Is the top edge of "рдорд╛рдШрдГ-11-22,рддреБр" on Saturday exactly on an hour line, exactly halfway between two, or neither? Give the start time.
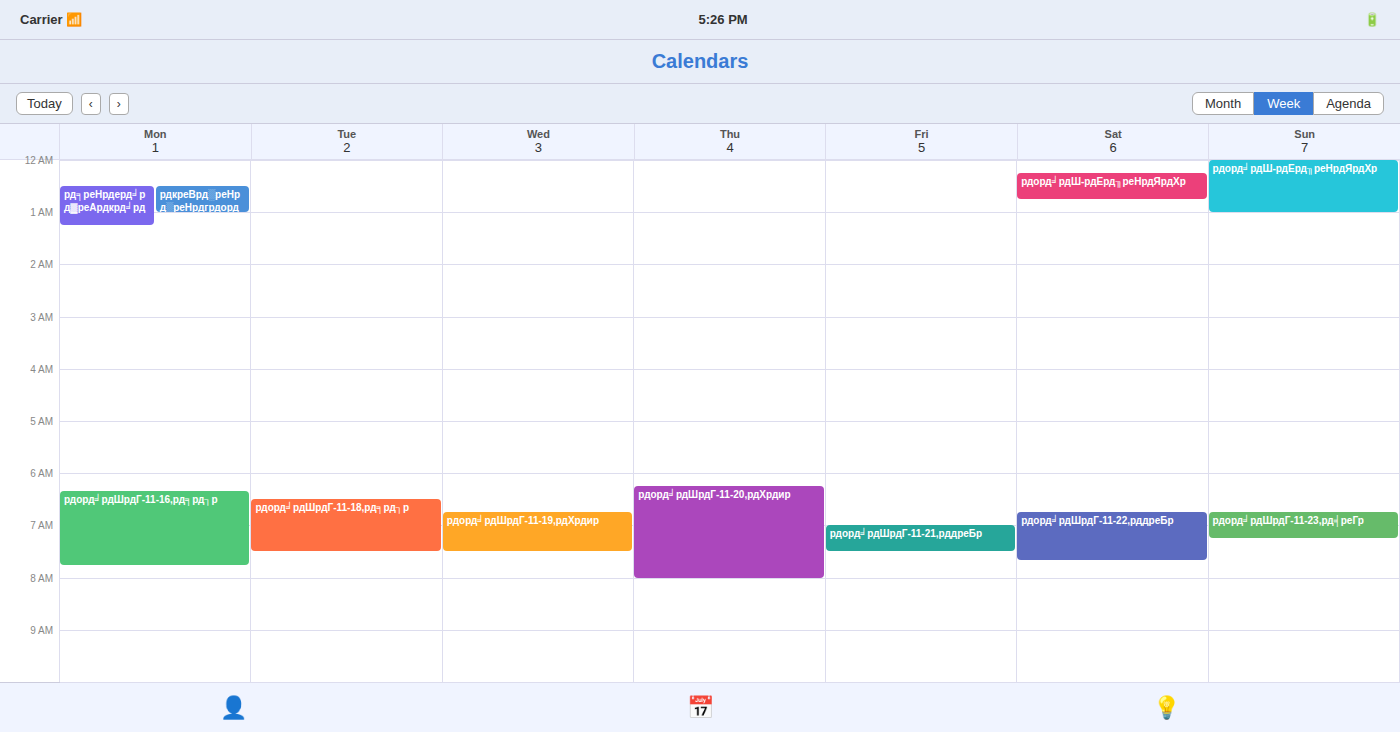
6:45 AM -- neither: three quarters of the way from the 6 AM line to the 7 AM line.